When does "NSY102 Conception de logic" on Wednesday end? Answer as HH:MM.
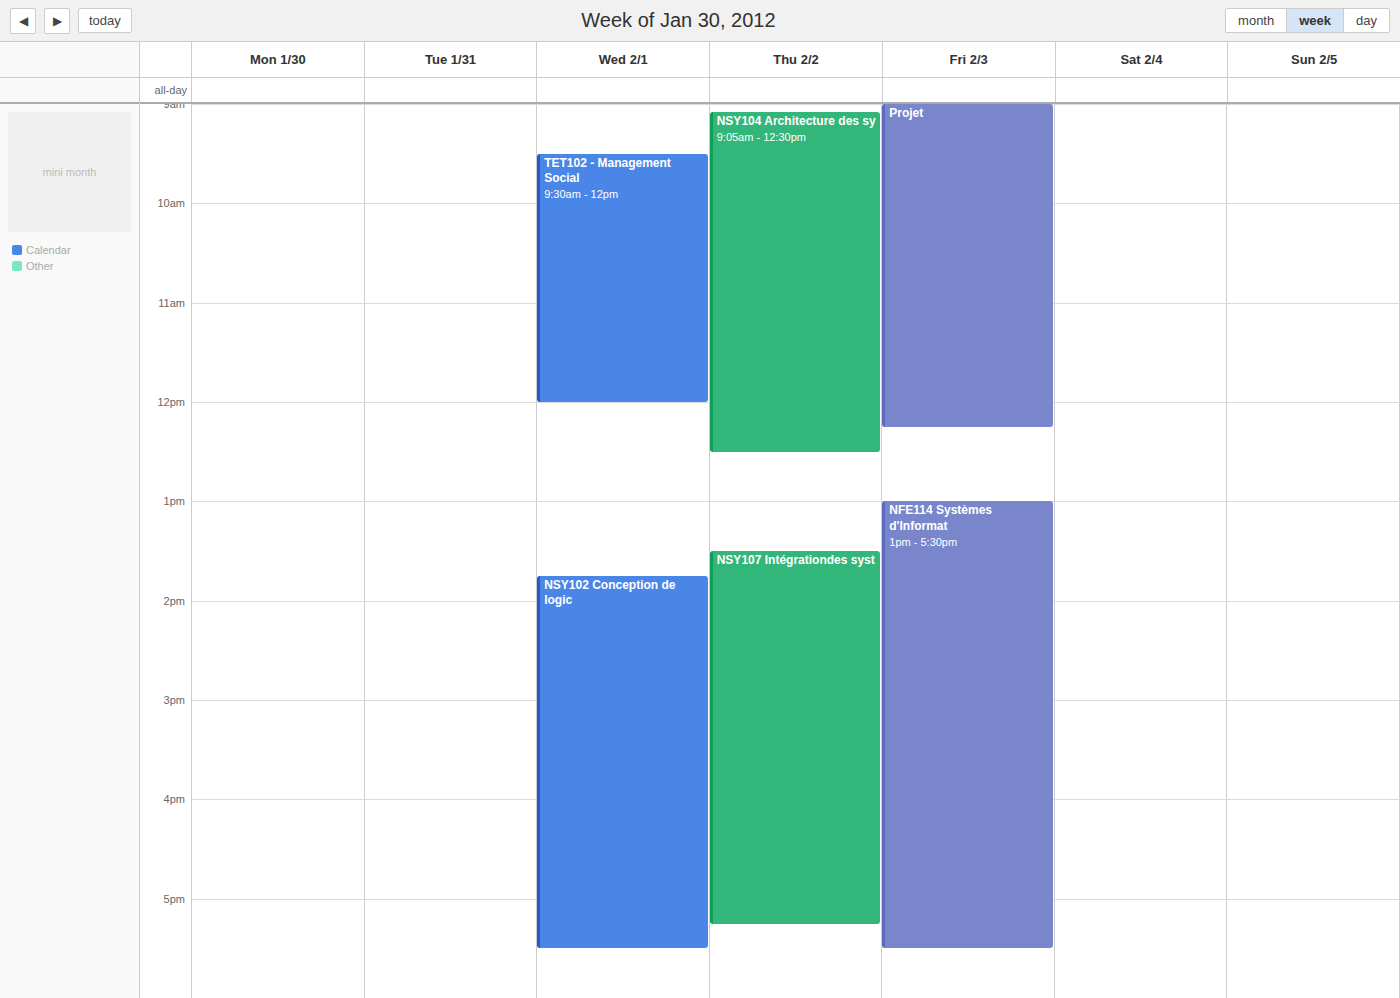
17:30